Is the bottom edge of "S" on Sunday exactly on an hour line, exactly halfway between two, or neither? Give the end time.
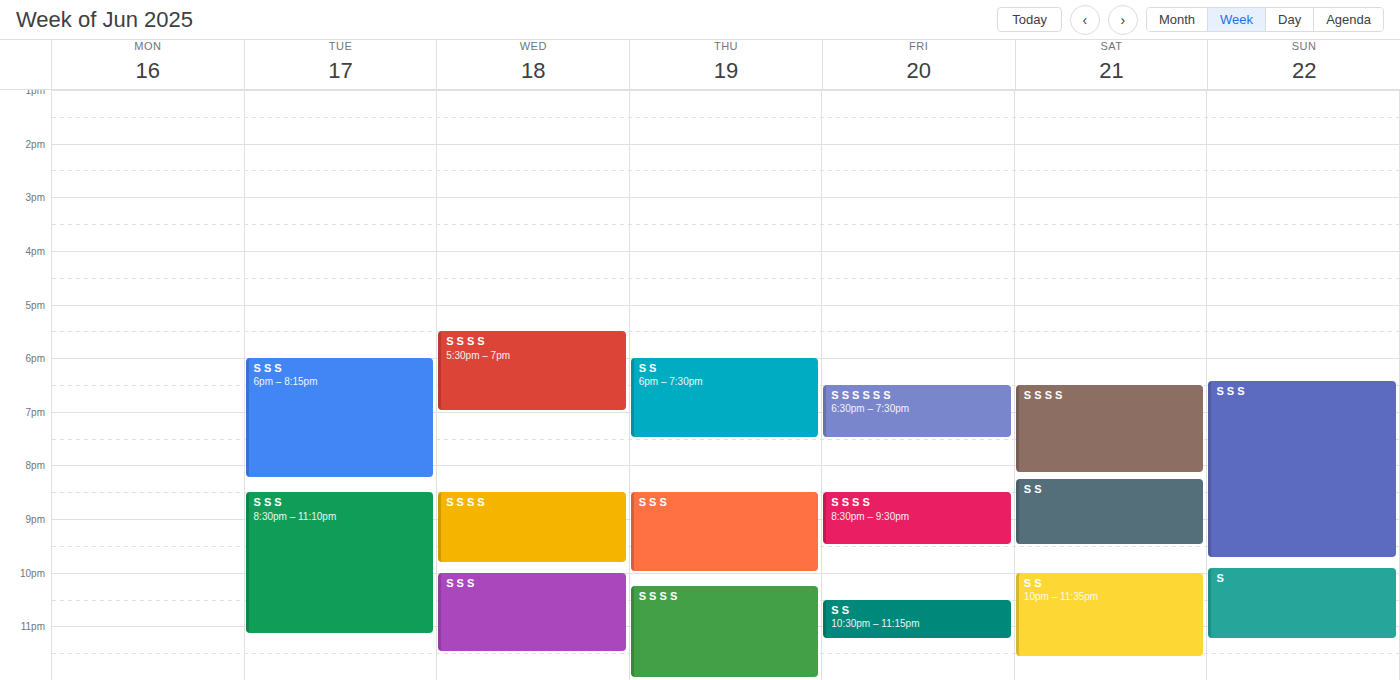
11:15 PM -- neither: a quarter of the way from the 11 PM line to the 12 AM line.